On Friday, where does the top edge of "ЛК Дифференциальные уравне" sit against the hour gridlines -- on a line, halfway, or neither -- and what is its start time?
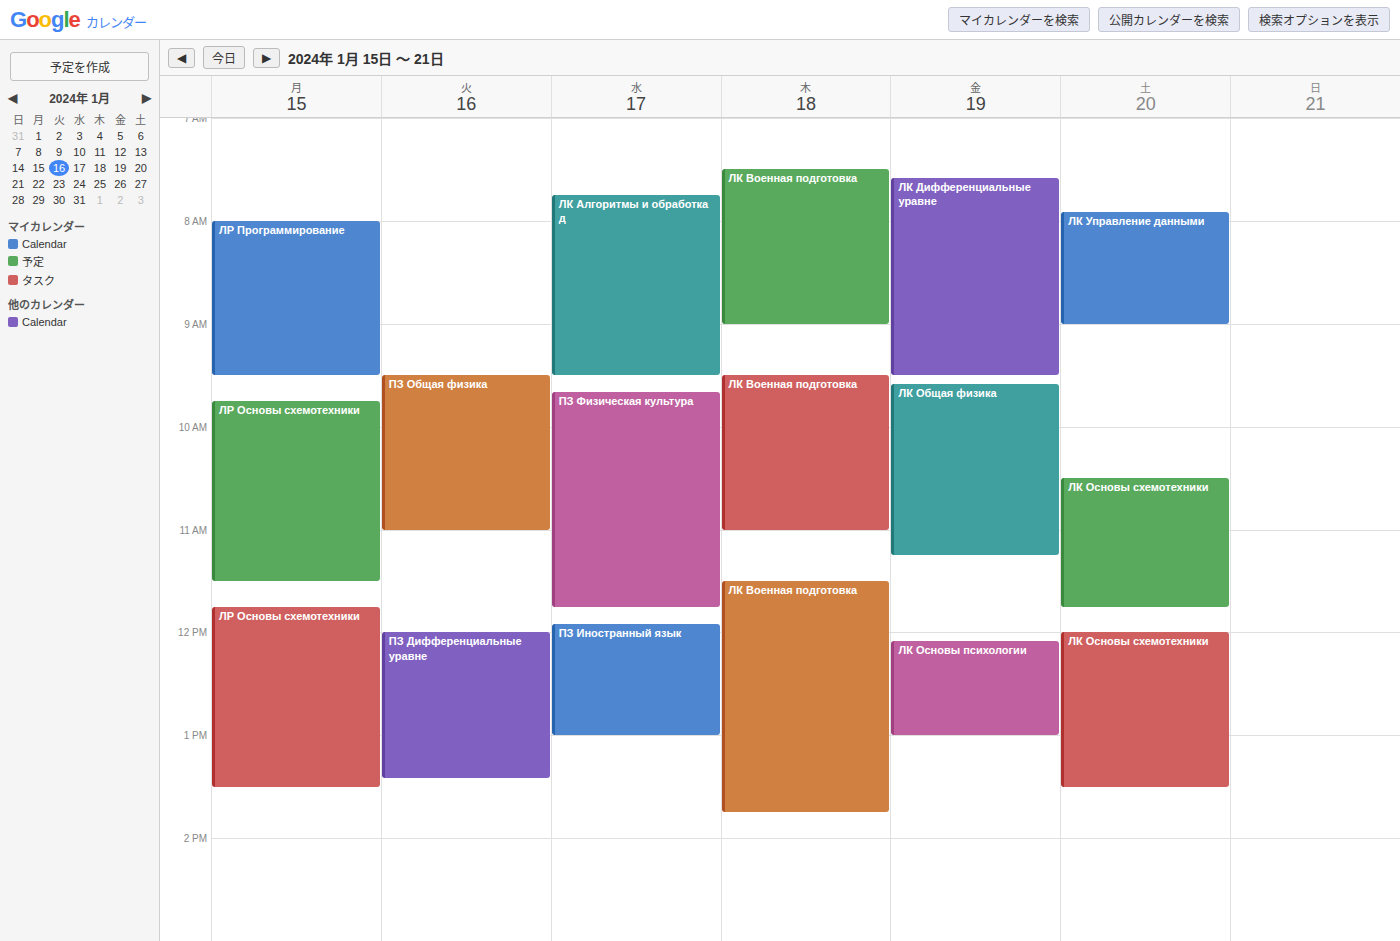
7:35 AM -- neither: 35 minutes below the 7 AM line and 25 minutes above the 8 AM line.